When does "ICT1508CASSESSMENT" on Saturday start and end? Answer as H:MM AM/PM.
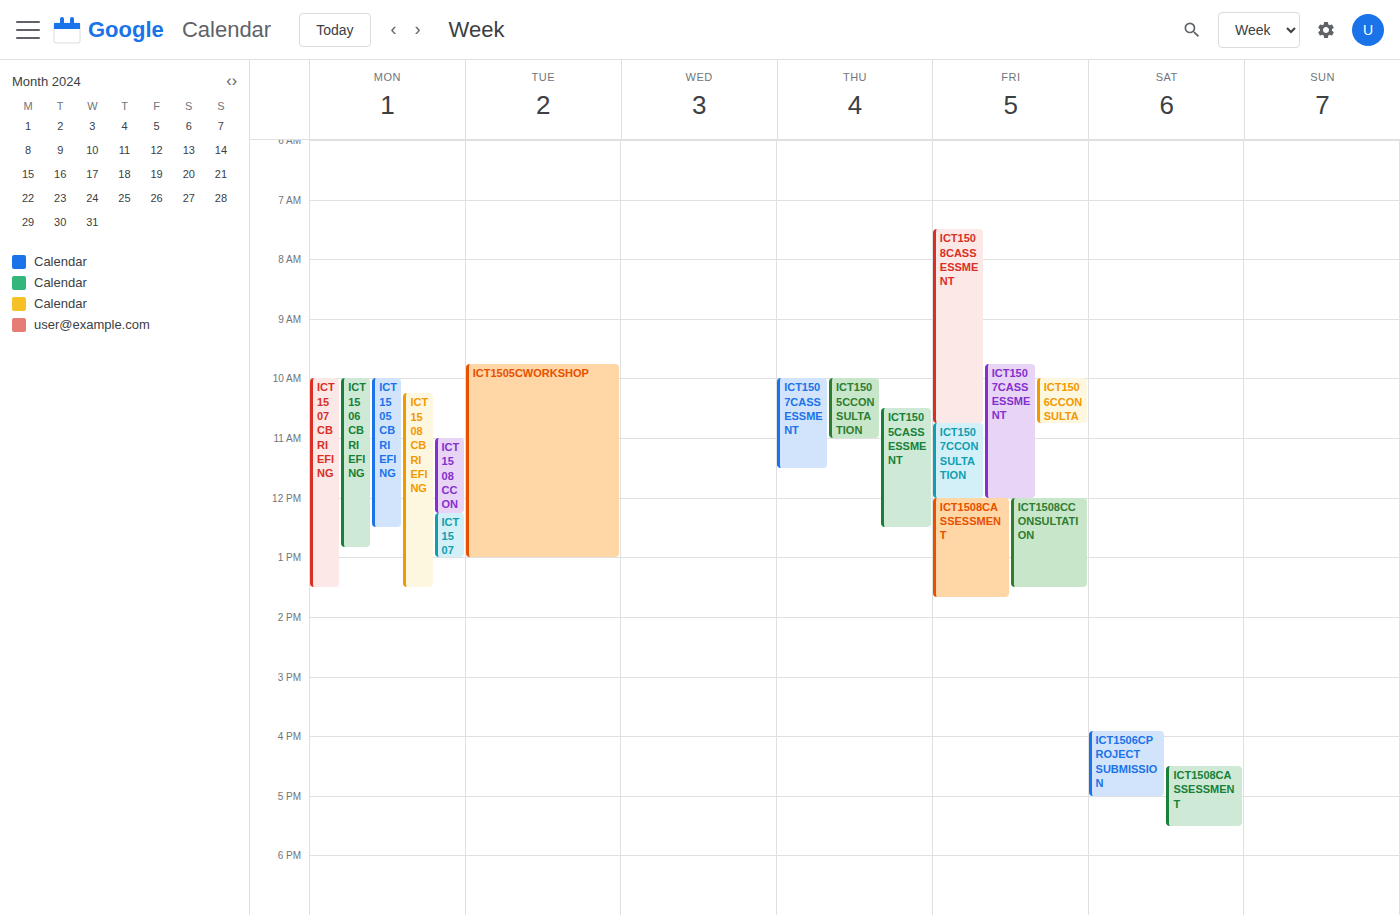
4:30 PM to 5:30 PM